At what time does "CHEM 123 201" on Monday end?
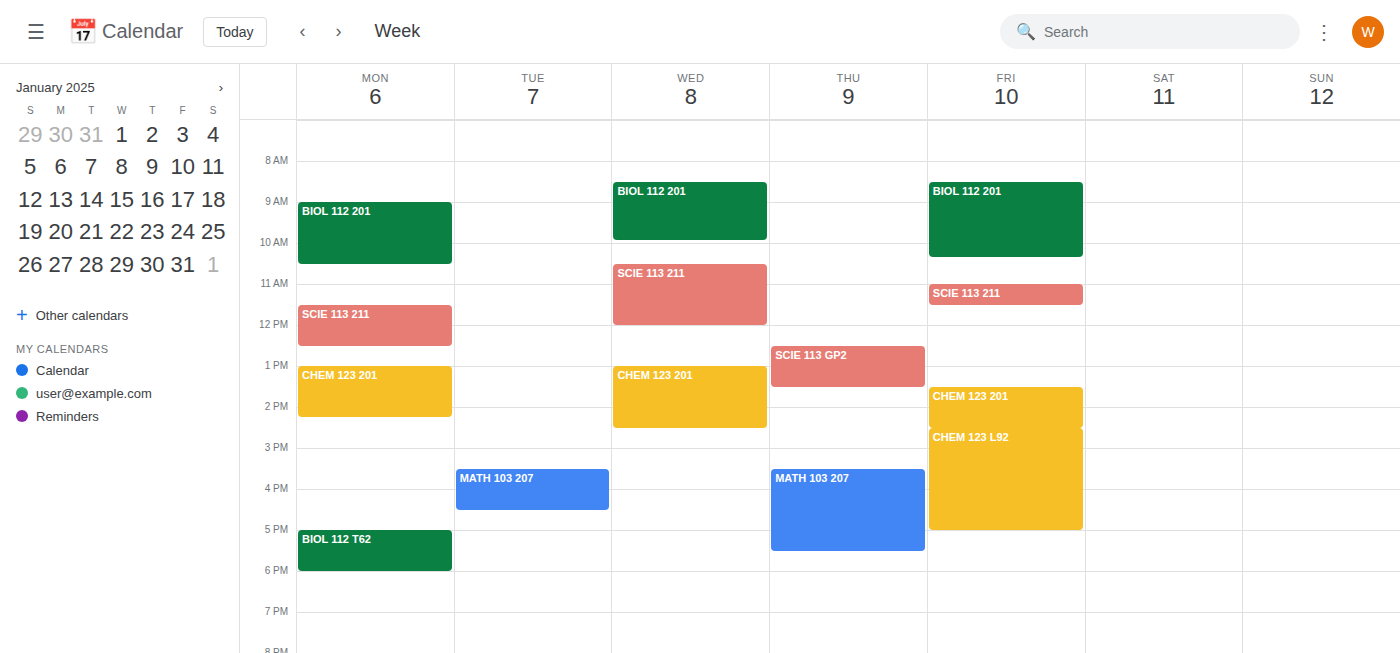
2:15 PM